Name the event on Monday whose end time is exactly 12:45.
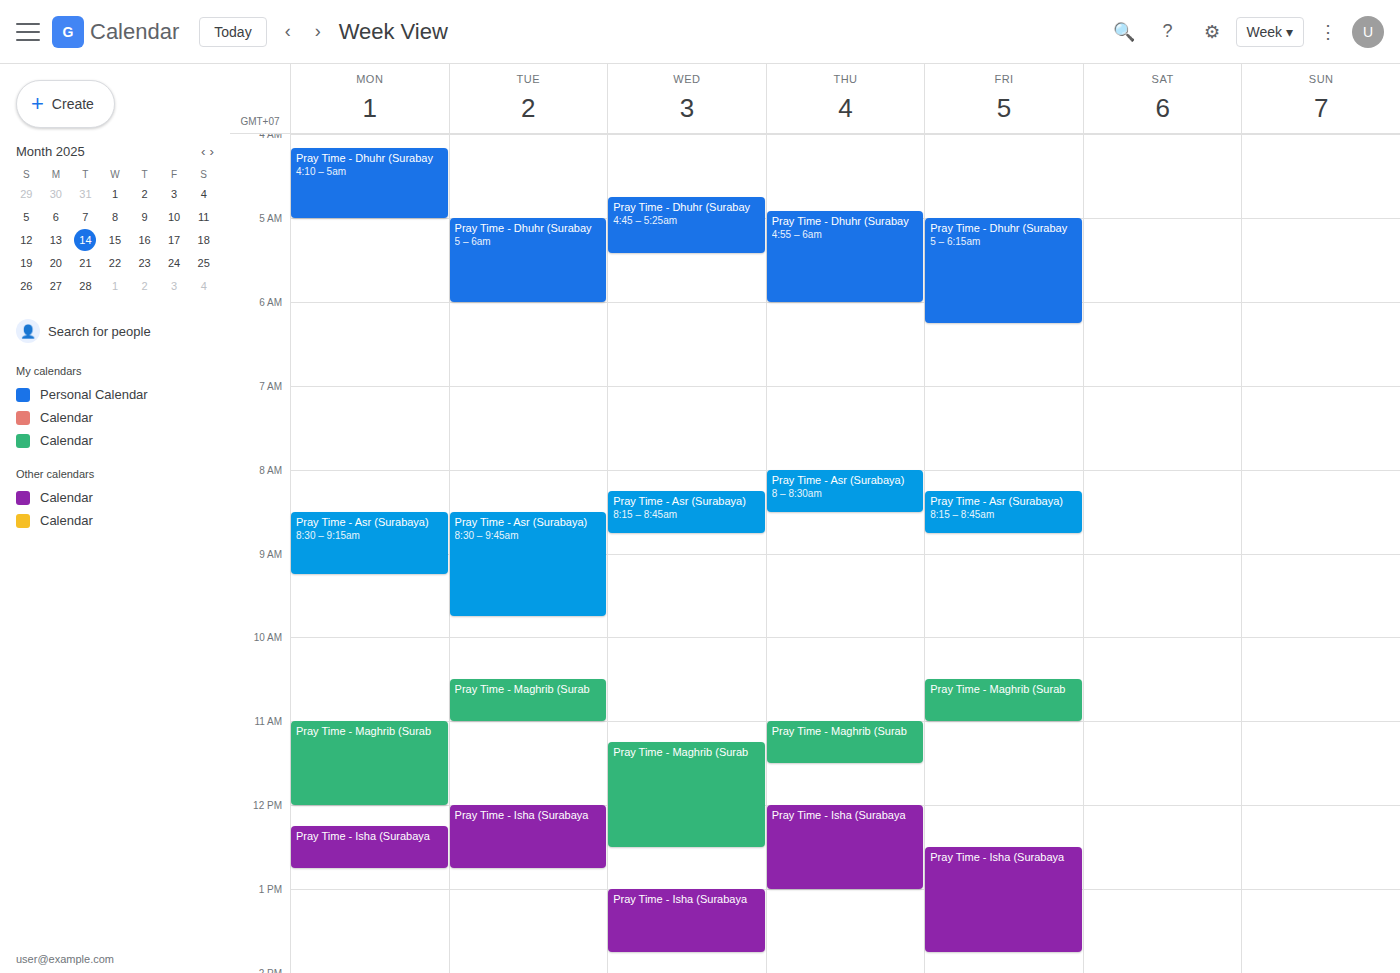
"Pray Time - Isha (Surabaya"